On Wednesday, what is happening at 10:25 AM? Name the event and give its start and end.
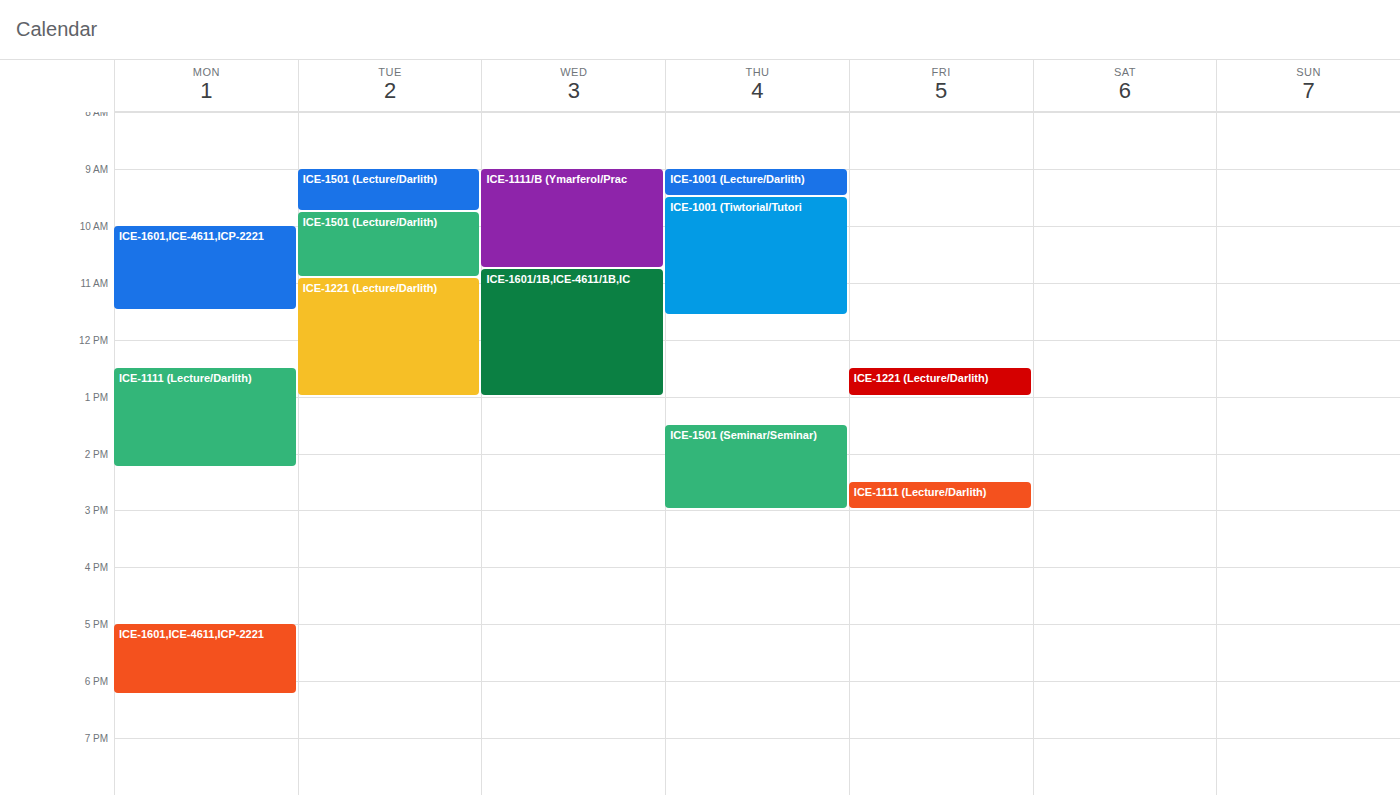
"ICE-1111/B (Ymarferol/Prac", 9:00 AM to 10:45 AM